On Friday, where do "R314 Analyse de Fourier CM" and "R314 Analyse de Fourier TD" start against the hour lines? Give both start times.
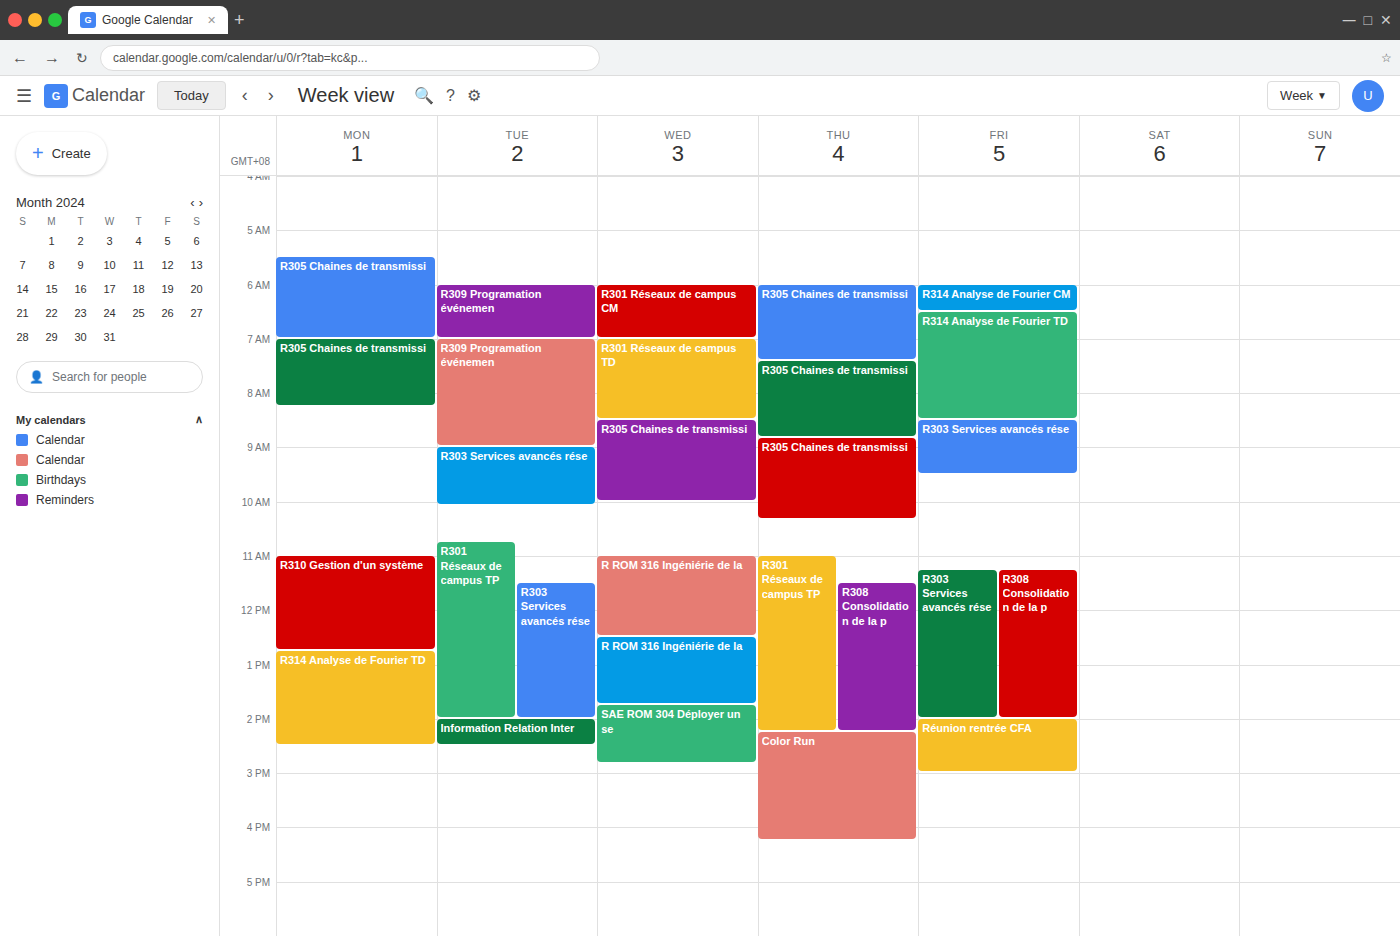
"R314 Analyse de Fourier CM": 6:00 AM, exactly on the 6 AM line. "R314 Analyse de Fourier TD": 6:30 AM, halfway between the 6 AM and 7 AM lines.